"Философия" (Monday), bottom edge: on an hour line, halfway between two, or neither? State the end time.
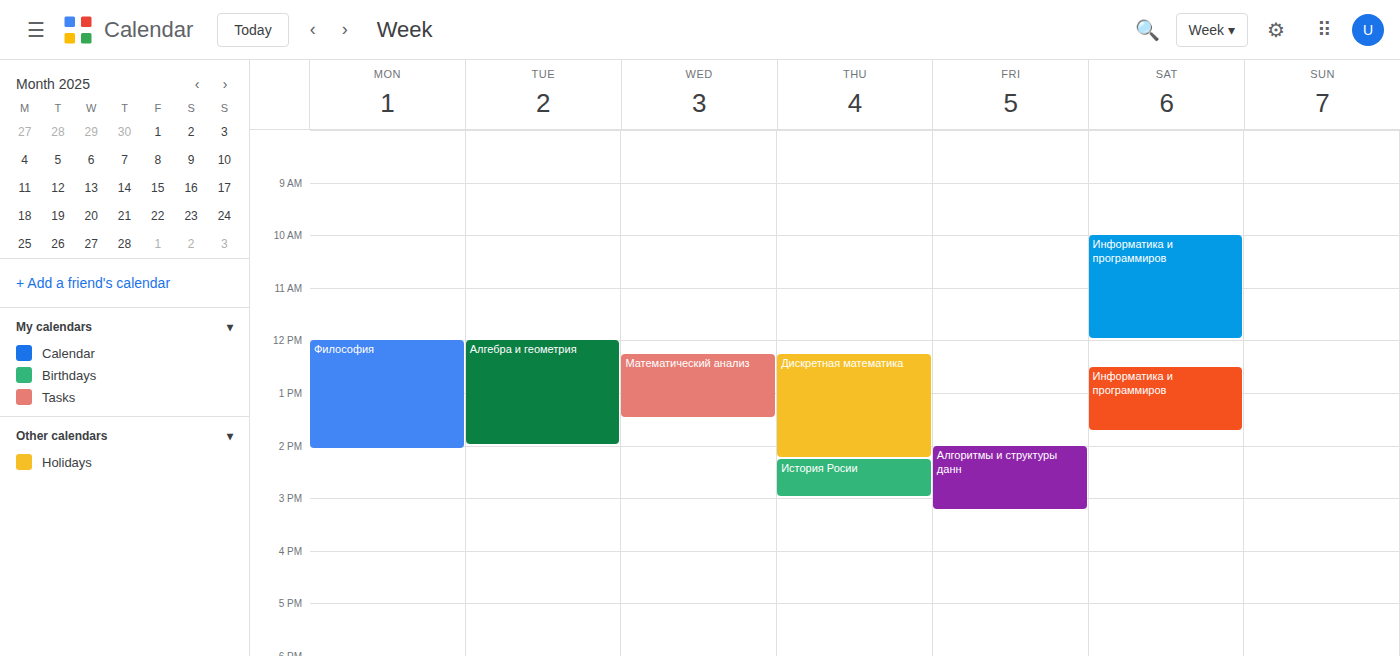
2:05 PM -- neither: 5 minutes below the 2 PM line and 55 minutes above the 3 PM line.